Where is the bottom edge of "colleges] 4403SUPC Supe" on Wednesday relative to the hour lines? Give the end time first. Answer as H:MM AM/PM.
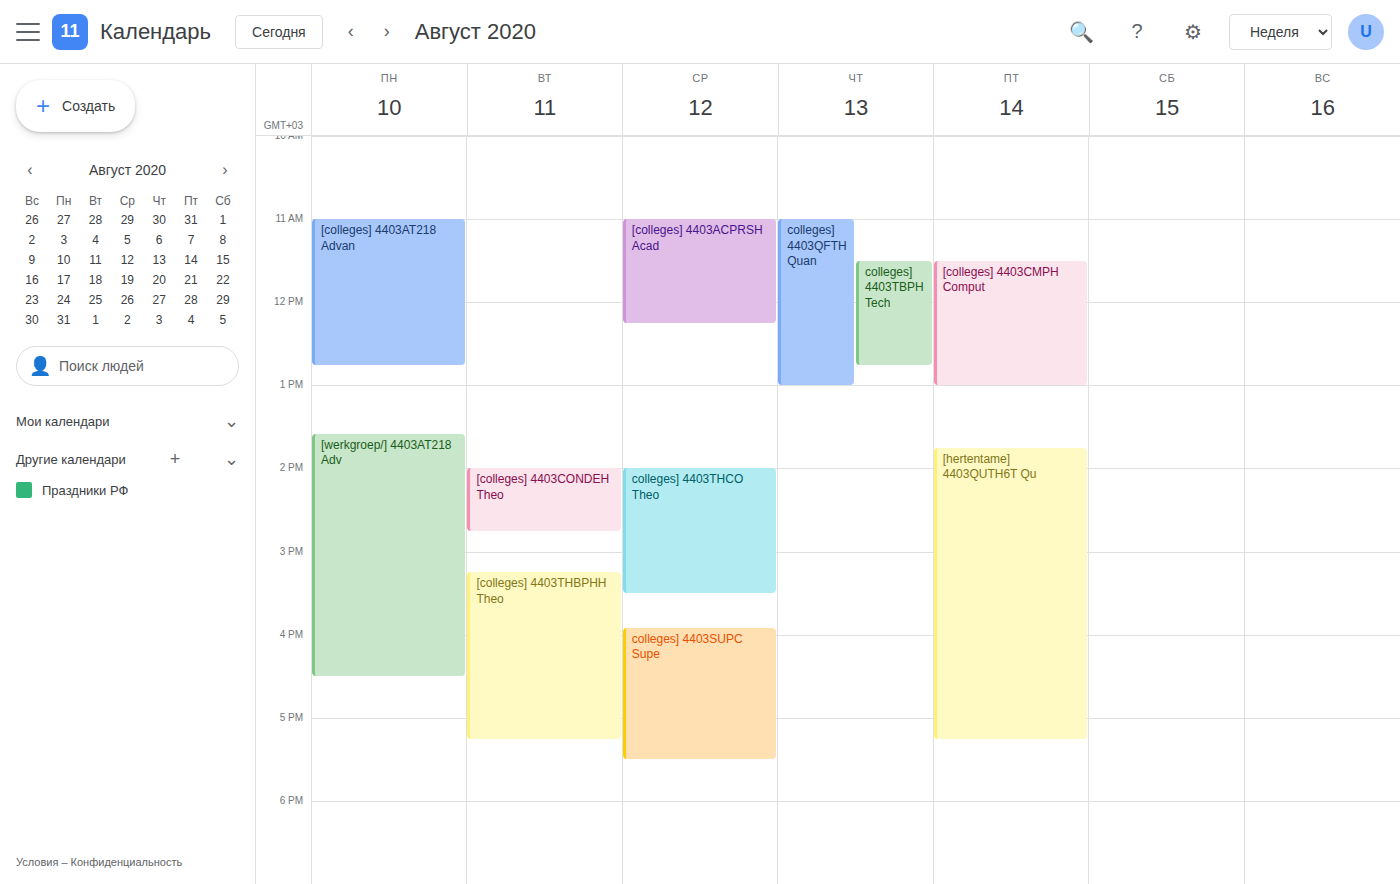
5:30 PM -- halfway between the 5 PM and 6 PM lines.